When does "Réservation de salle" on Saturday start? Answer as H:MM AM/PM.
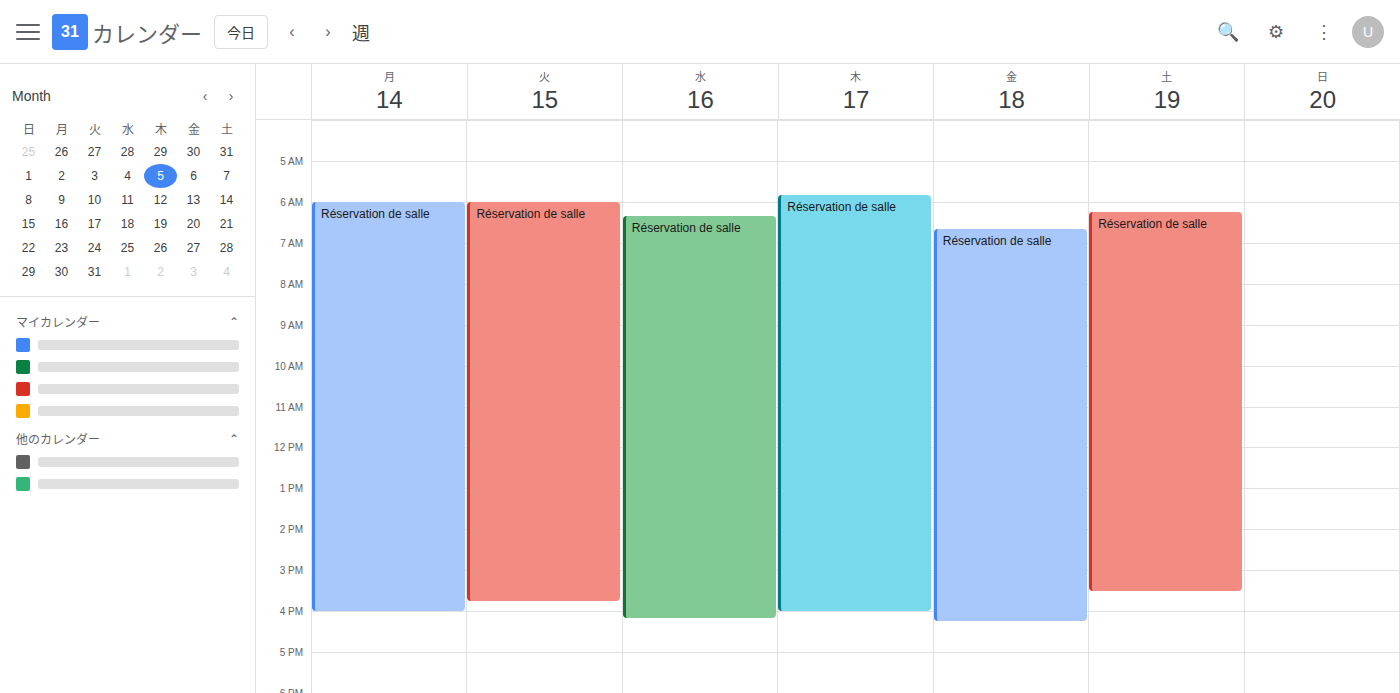
6:15 AM